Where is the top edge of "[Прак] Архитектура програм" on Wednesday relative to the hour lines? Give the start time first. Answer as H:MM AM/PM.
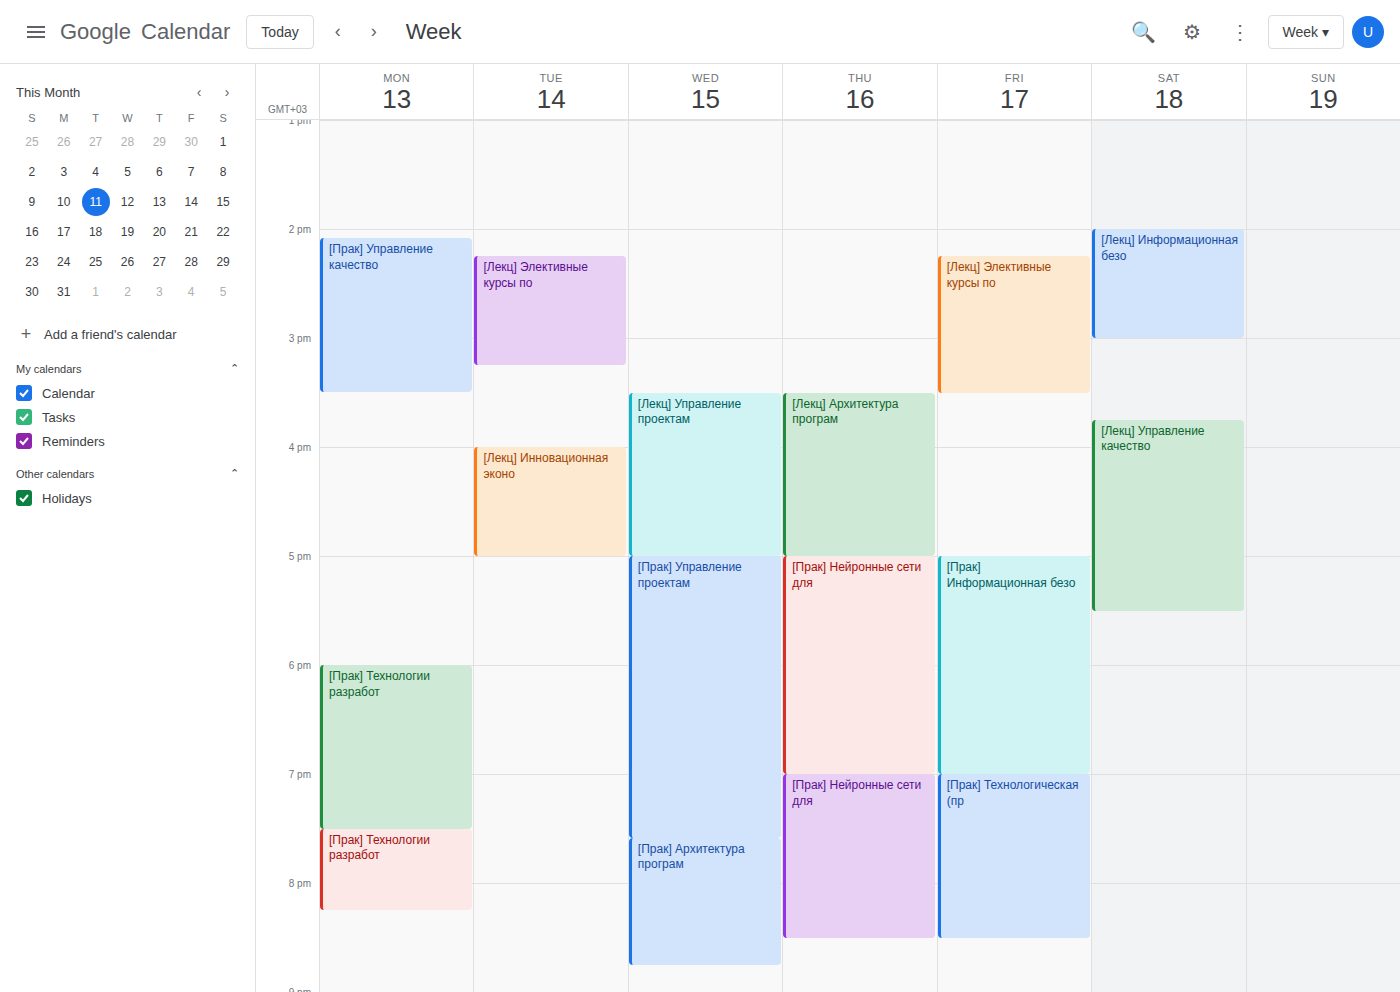
7:35 PM -- neither: 35 minutes below the 7 PM line and 25 minutes above the 8 PM line.